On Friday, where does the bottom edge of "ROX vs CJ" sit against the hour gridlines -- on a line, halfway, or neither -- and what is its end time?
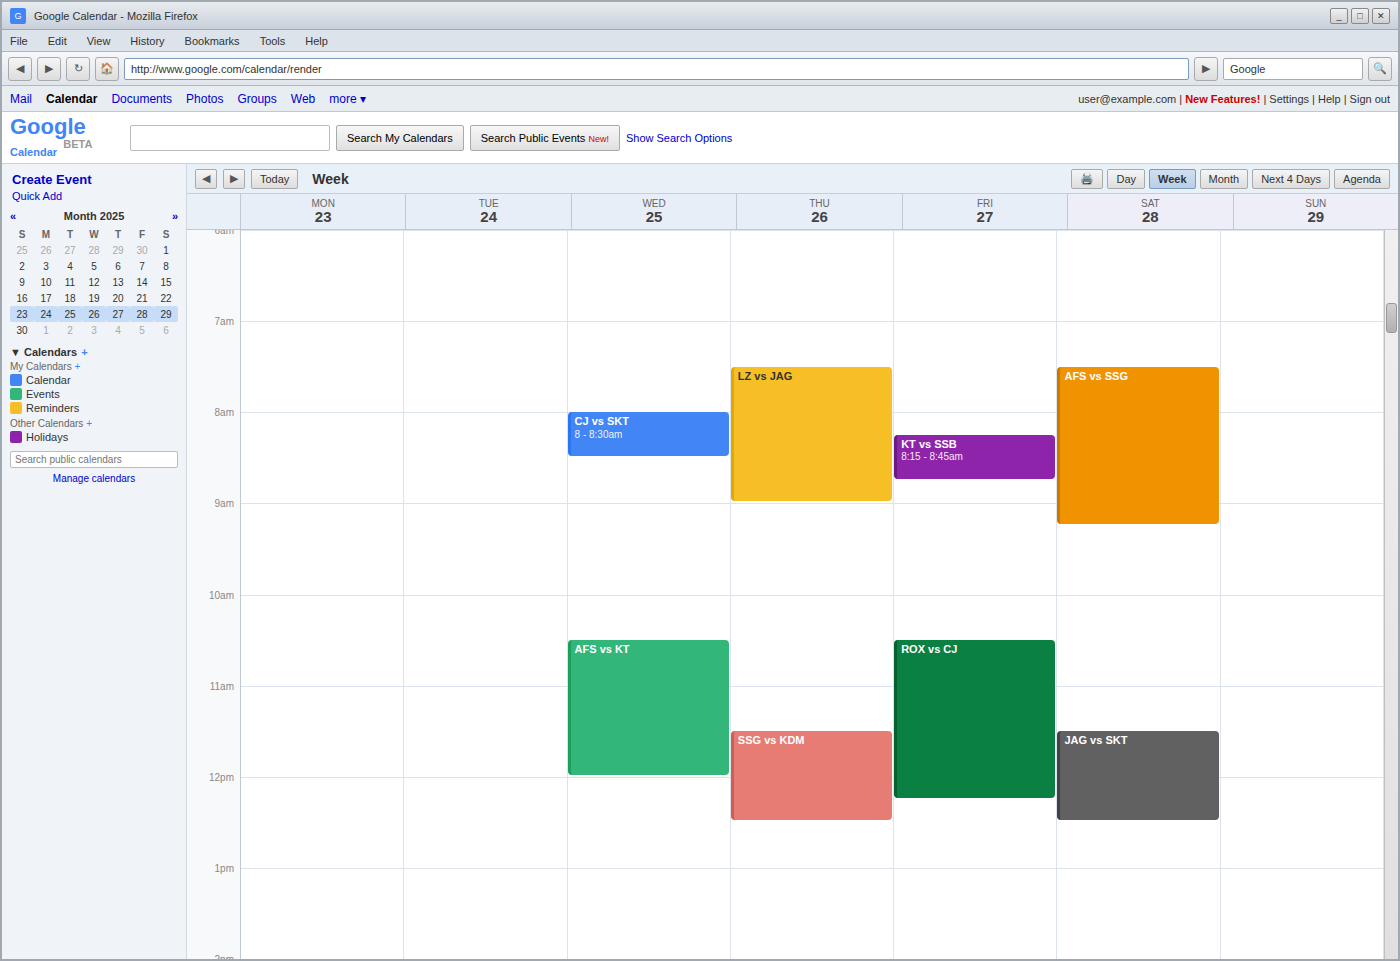
12:15 PM -- neither: a quarter of the way from the 12 PM line to the 1 PM line.